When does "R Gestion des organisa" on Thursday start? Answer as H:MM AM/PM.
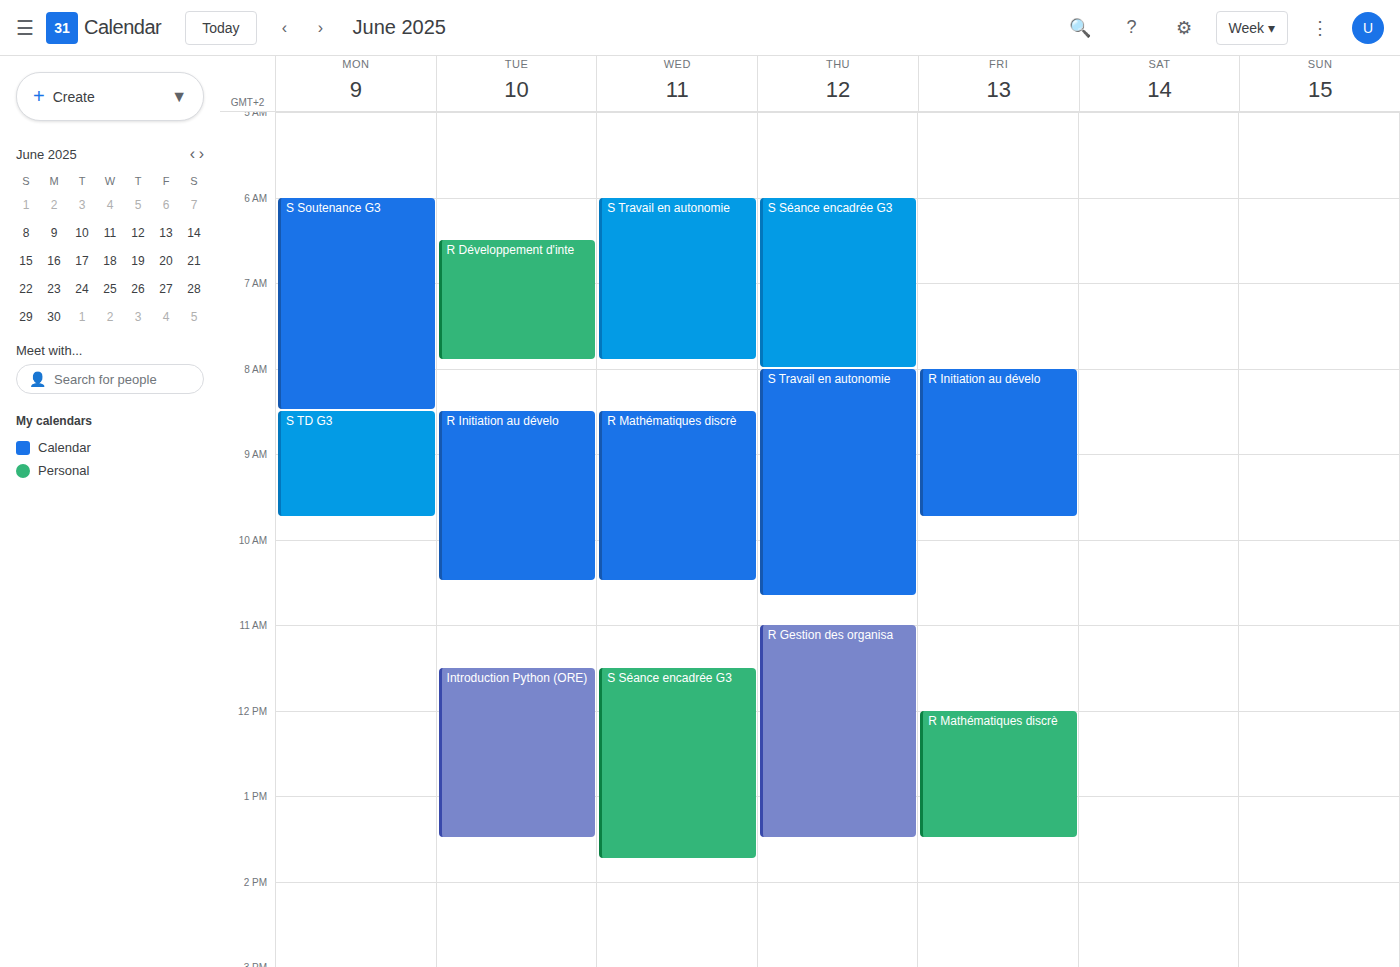
11:00 AM